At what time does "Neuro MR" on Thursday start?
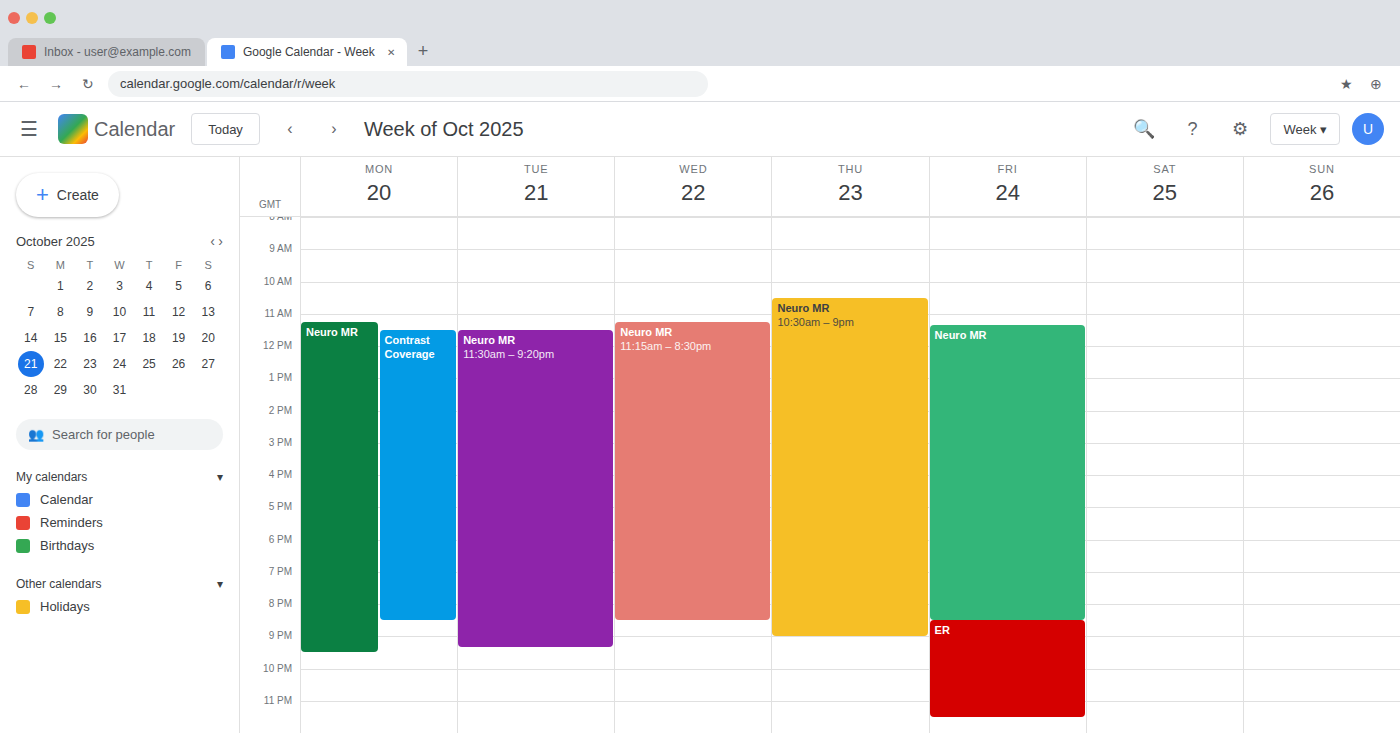
10:30